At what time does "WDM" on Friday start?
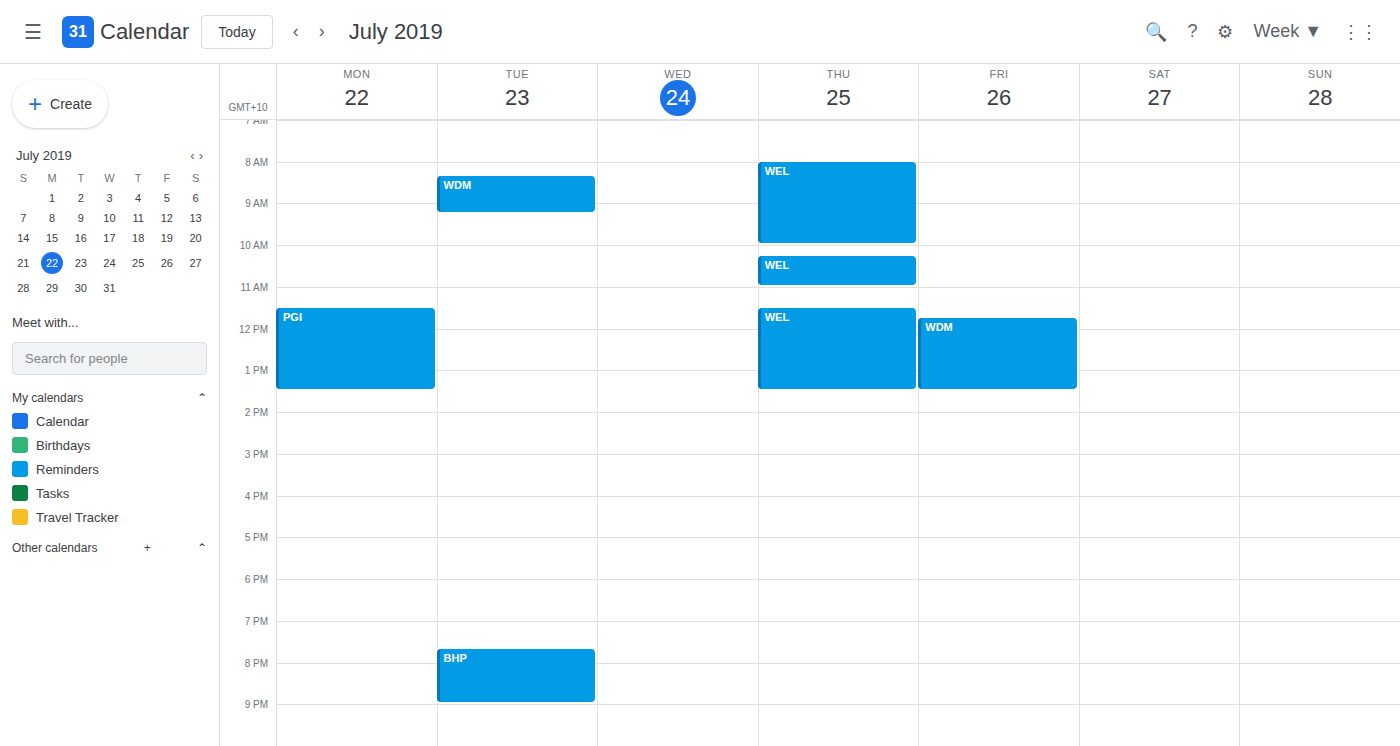
11:45 AM